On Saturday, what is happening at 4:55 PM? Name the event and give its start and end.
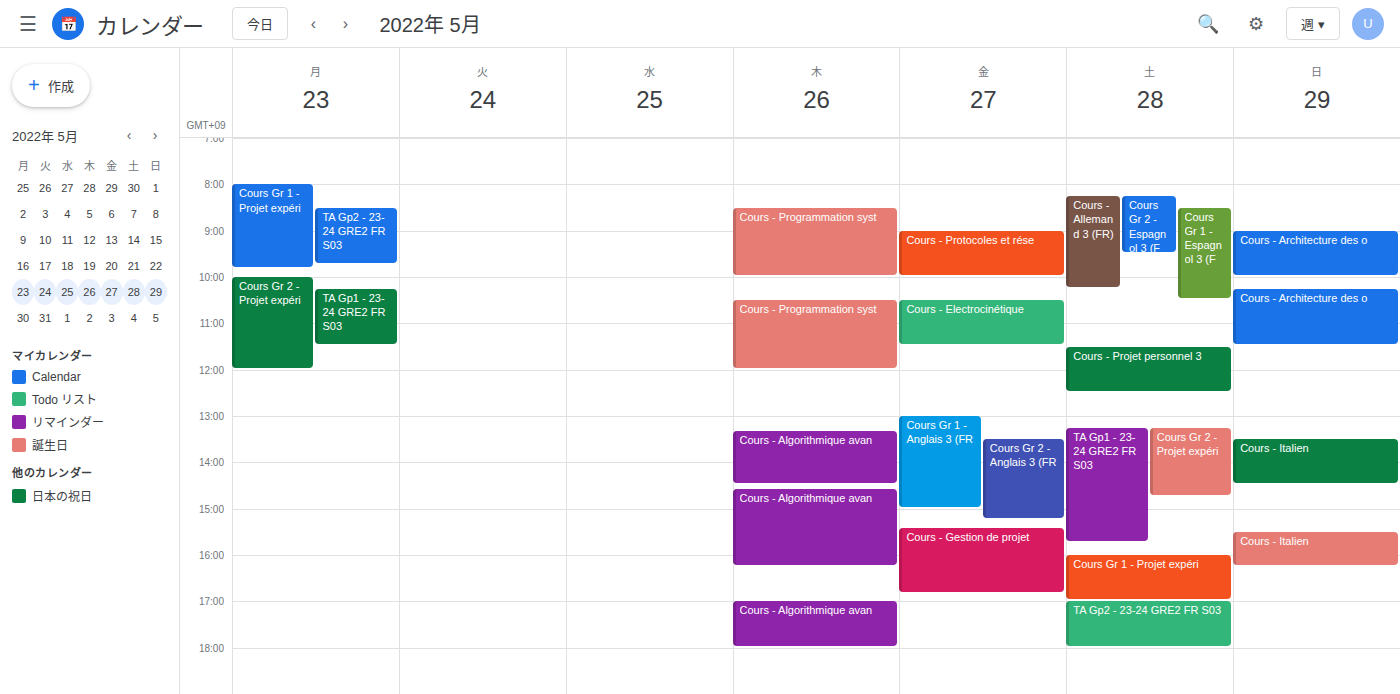
"Cours Gr 1 - Projet expéri", 4:00 PM to 5:00 PM